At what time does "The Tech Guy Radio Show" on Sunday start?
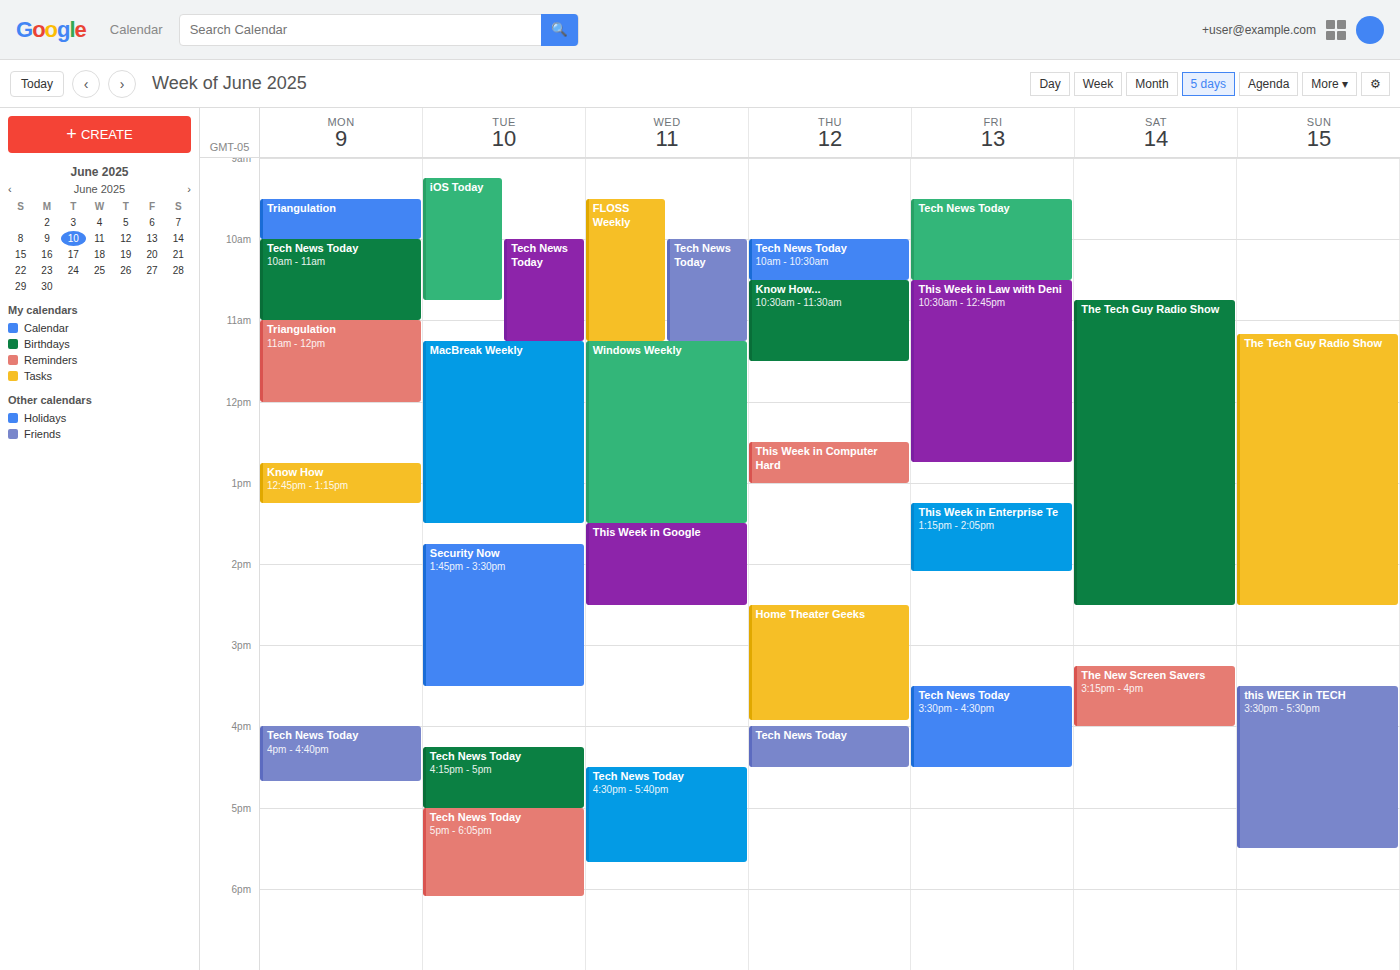
11:10